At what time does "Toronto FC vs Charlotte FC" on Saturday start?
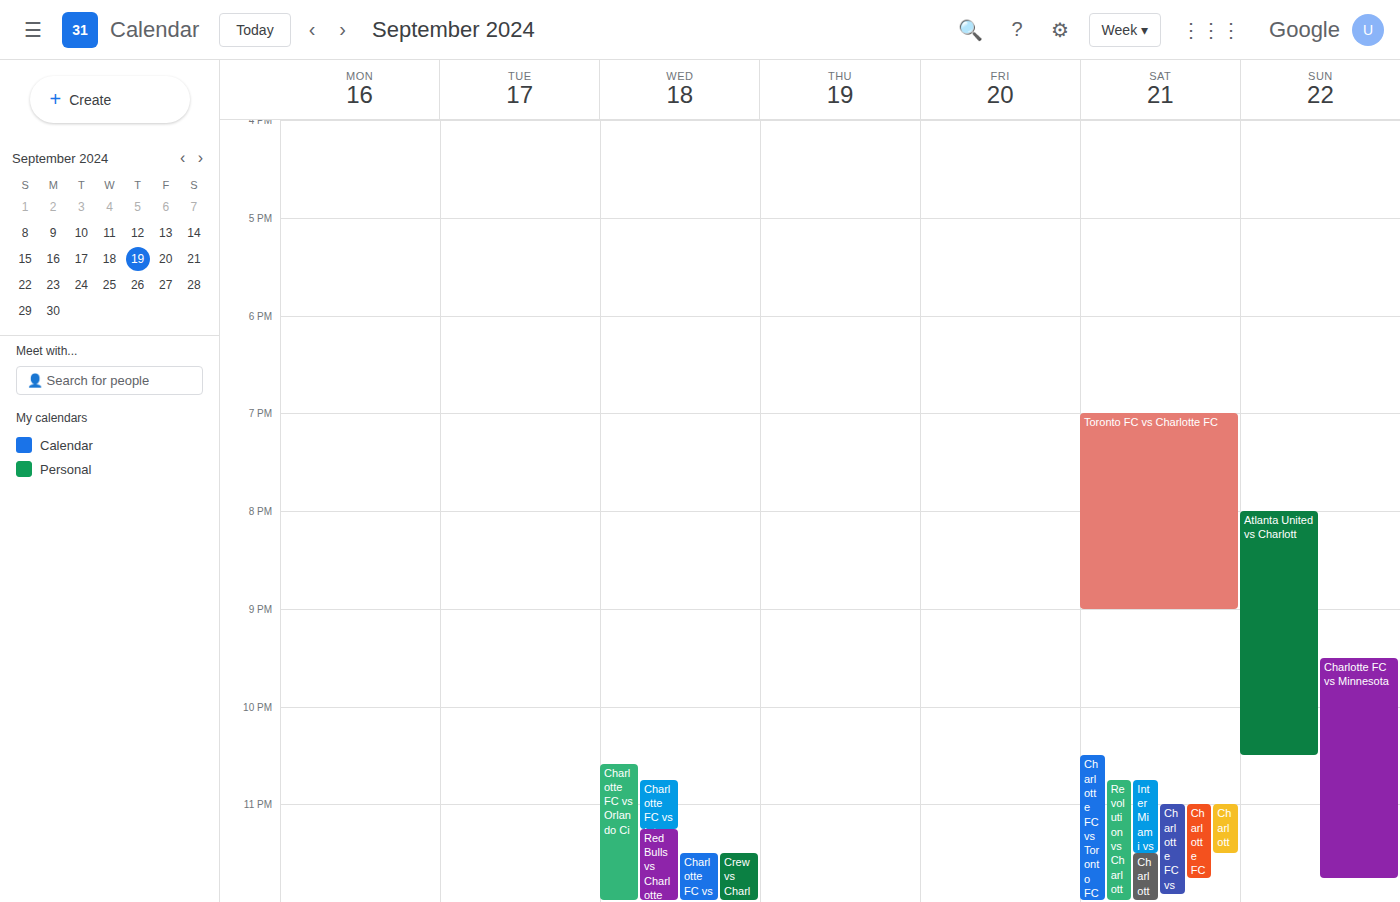
7:00 PM